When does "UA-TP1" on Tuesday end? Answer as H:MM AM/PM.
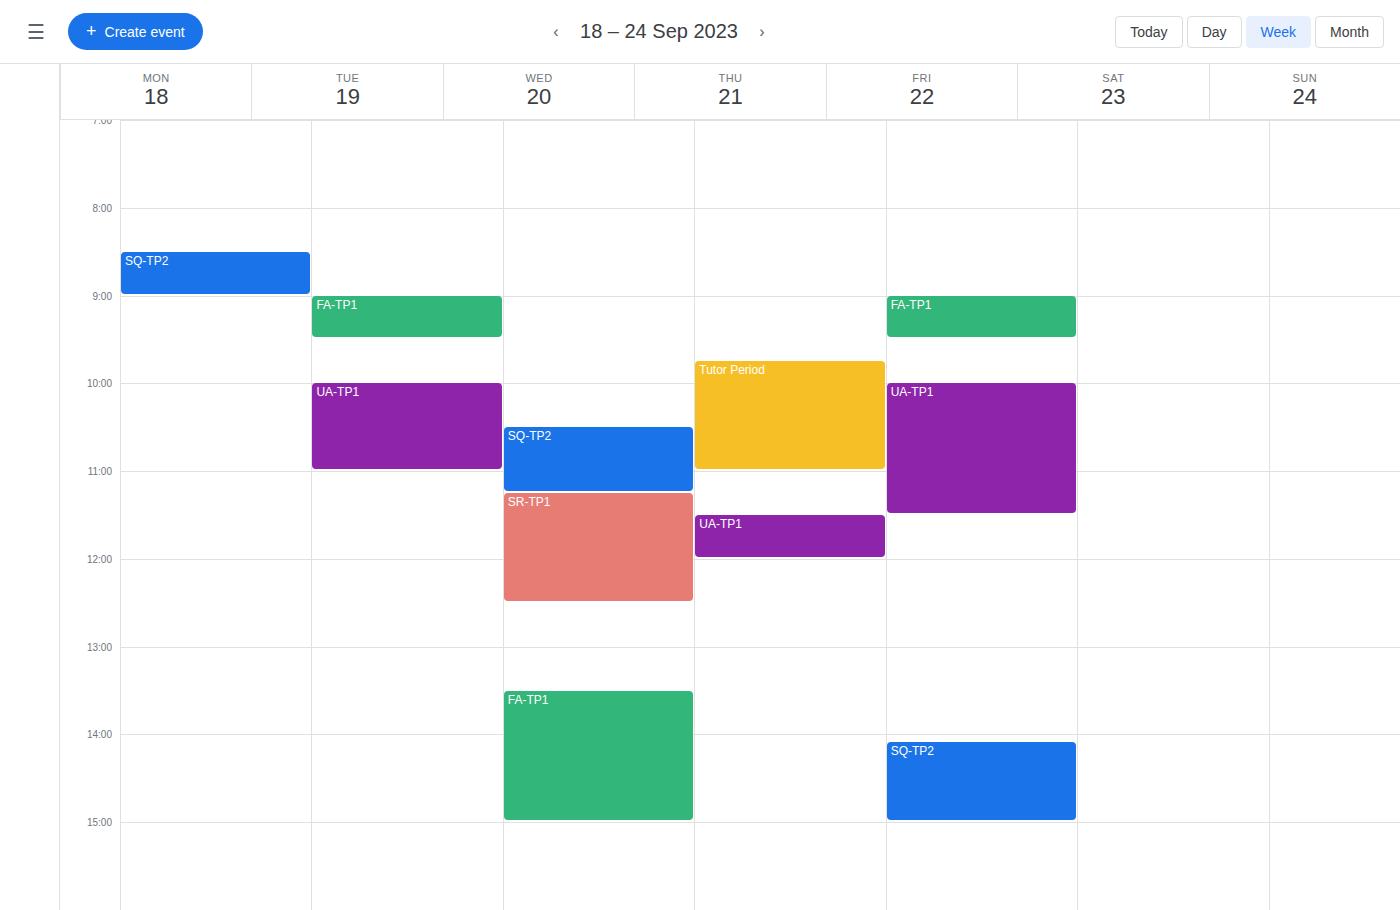
11:00 AM